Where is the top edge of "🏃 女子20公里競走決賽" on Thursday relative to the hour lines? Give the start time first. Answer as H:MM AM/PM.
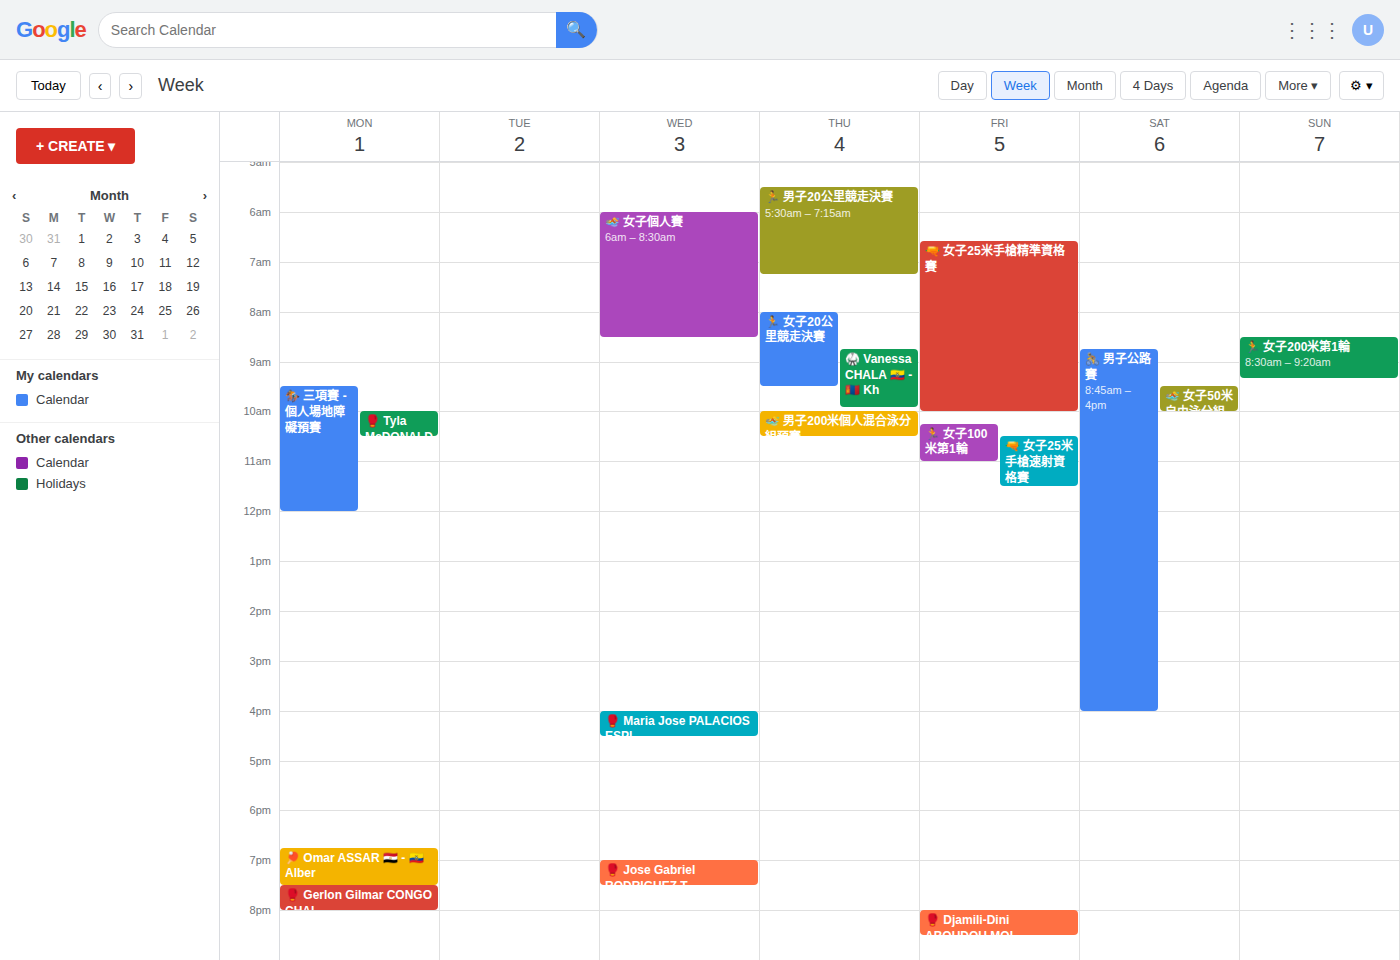
8:00 AM -- exactly on the 8 AM line.